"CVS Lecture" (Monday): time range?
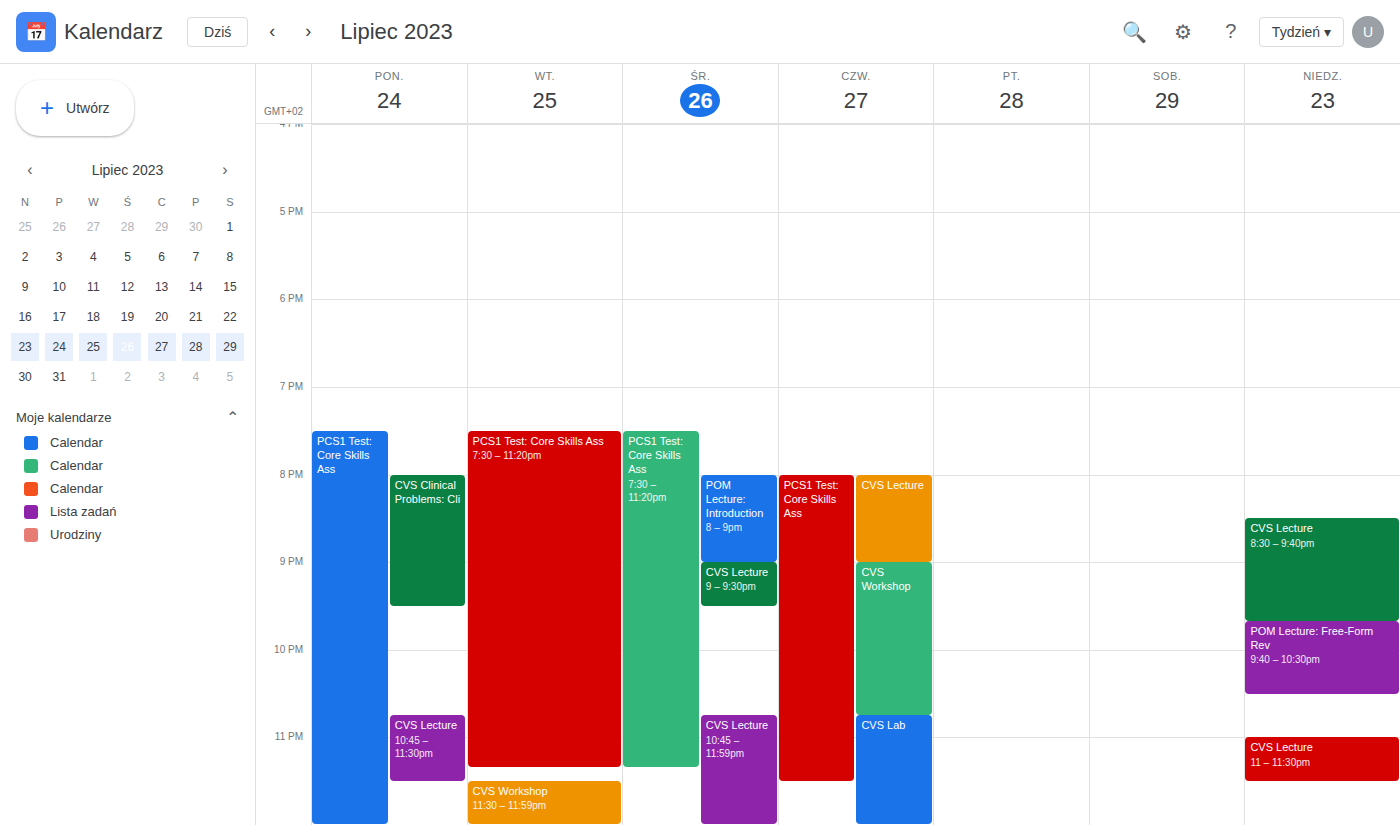
10:45 PM to 11:30 PM